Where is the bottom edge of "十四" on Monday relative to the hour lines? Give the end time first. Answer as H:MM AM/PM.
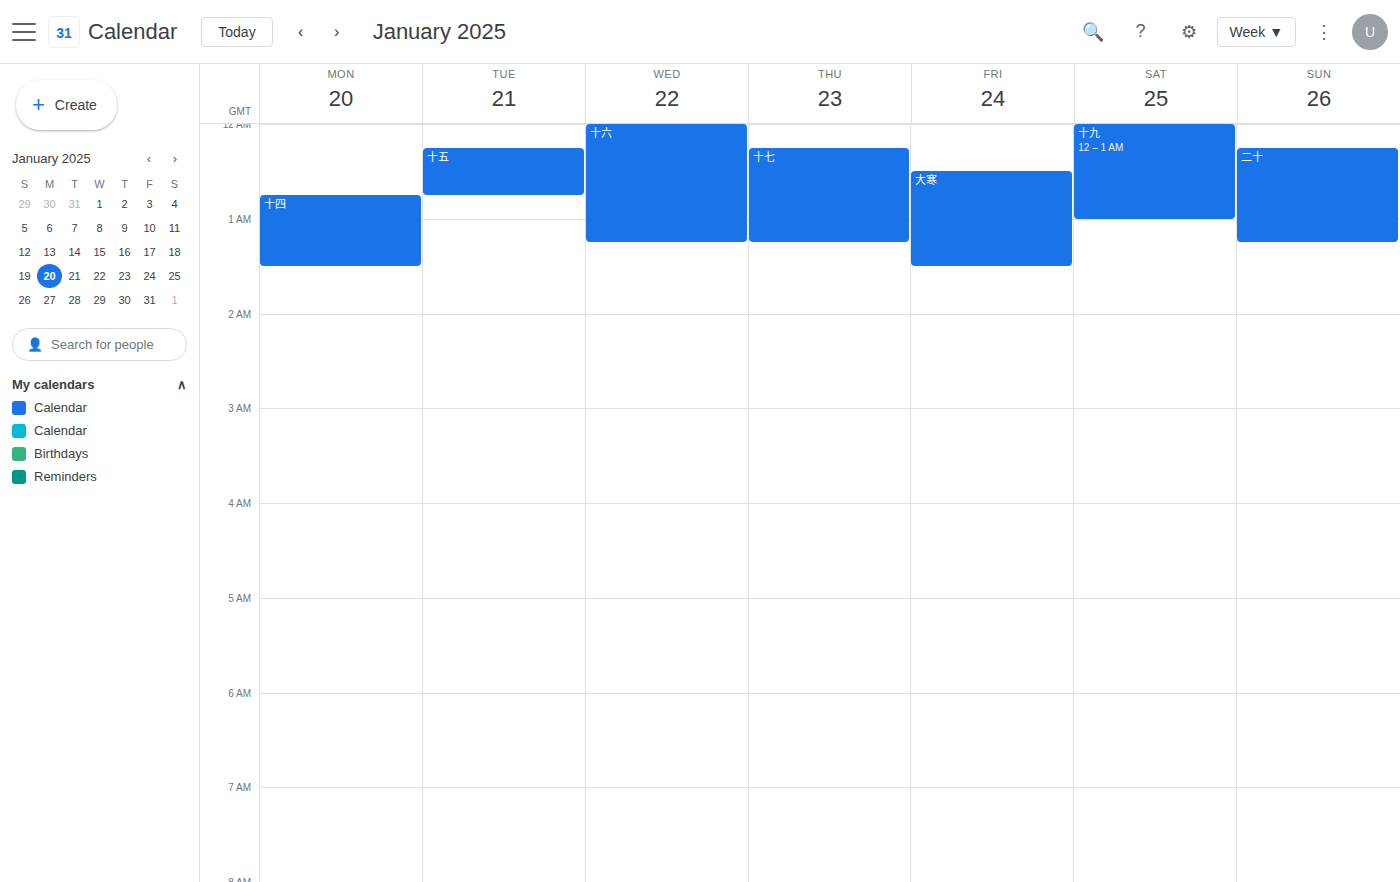
1:30 AM -- halfway between the 1 AM and 2 AM lines.